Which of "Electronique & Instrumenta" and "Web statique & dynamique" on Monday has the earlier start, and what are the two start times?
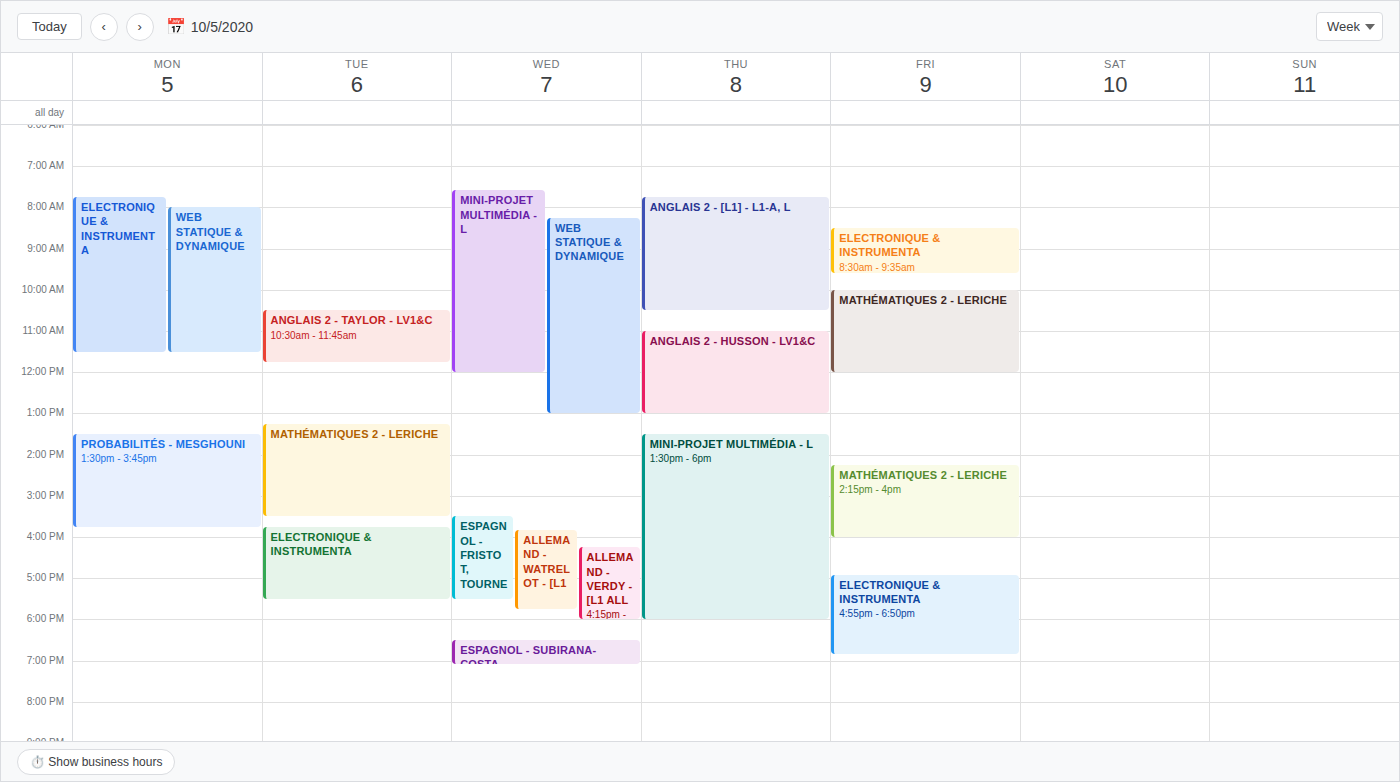
"Electronique & Instrumenta" 7:45 AM; "Web statique & dynamique" 8:00 AM.